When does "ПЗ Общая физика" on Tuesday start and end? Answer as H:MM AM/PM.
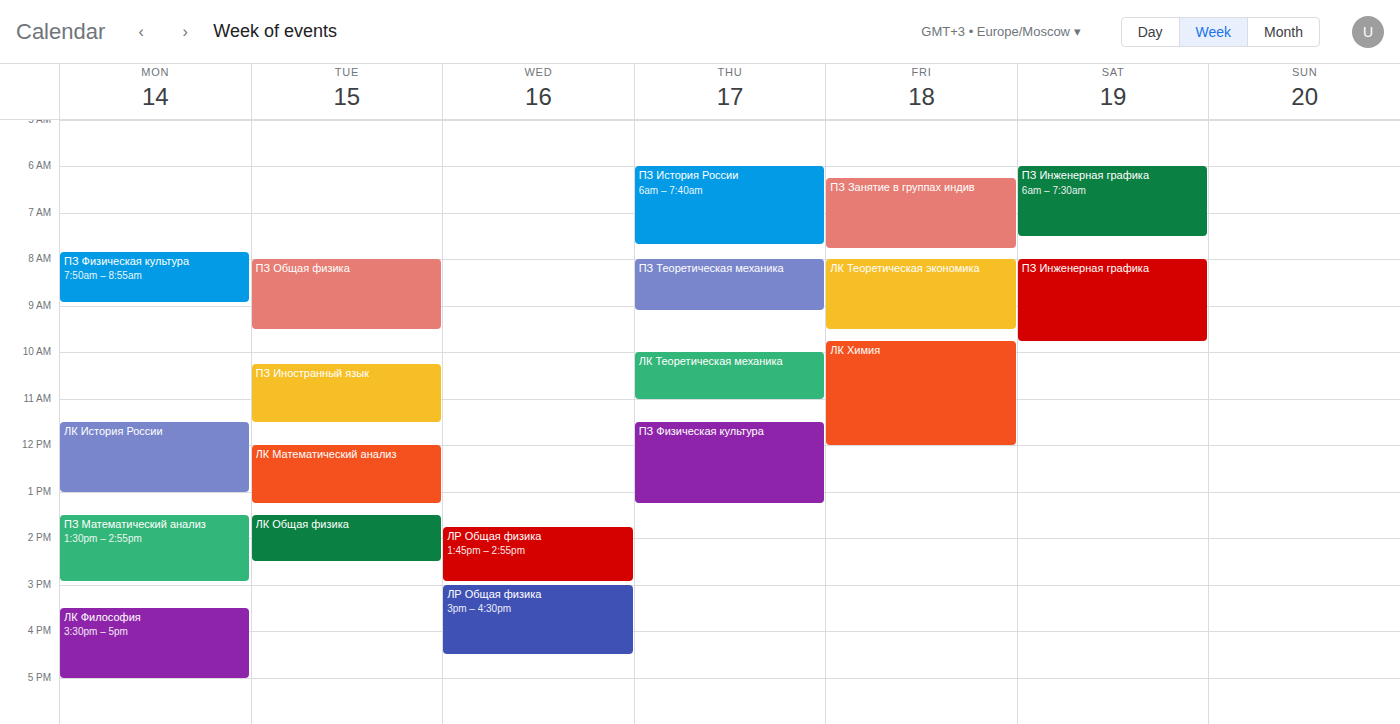
8:00 AM to 9:30 AM